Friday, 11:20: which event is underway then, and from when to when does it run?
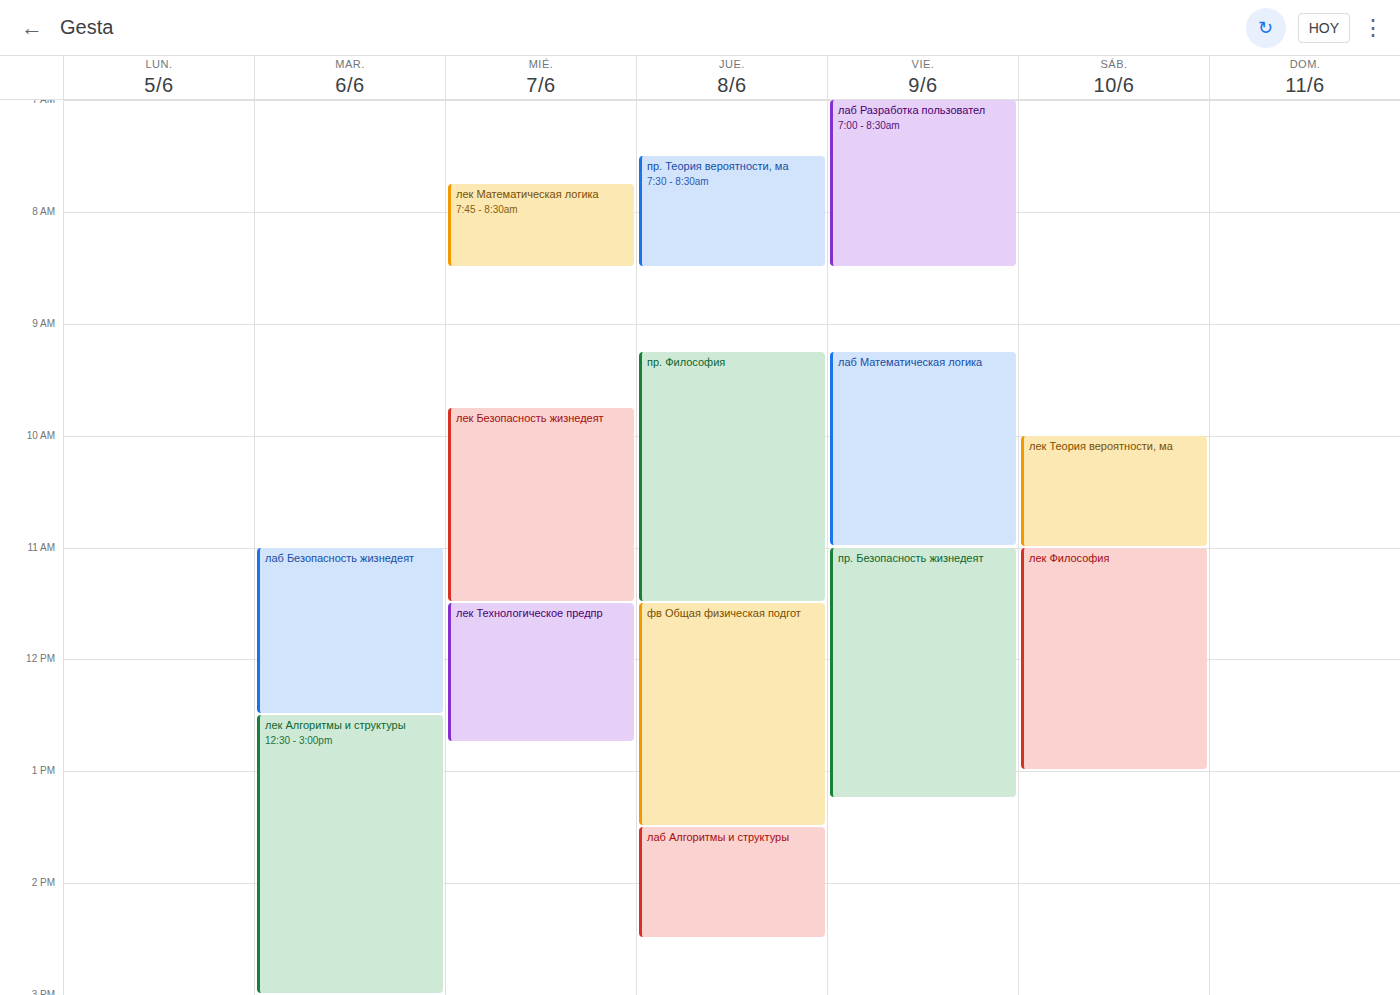
"пр. Безопасность жизнедеят", 11:00 to 13:15